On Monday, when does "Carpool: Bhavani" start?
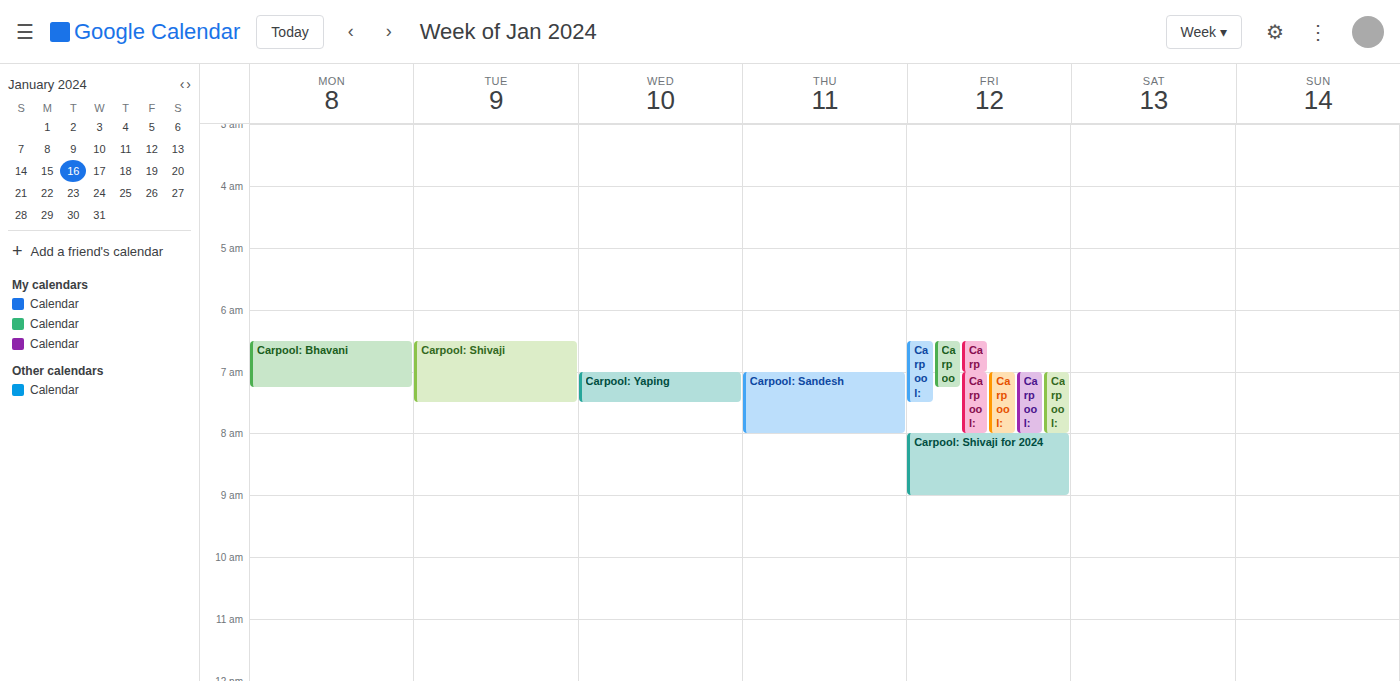
6:30 AM